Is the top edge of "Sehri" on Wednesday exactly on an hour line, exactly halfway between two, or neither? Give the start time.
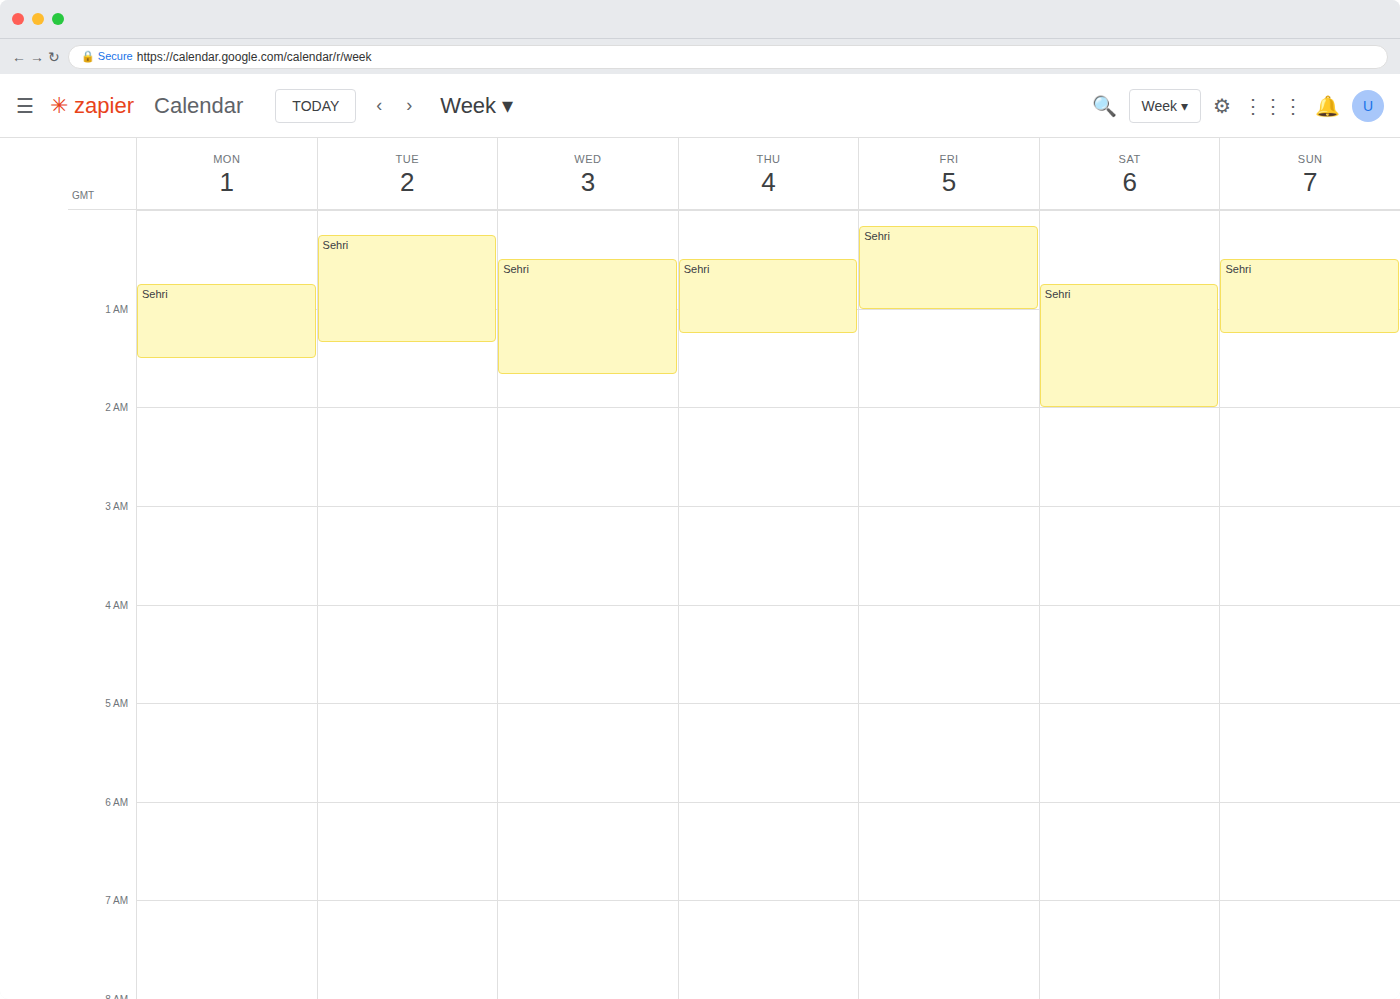
12:30 AM -- halfway between the 12 AM and 1 AM lines.